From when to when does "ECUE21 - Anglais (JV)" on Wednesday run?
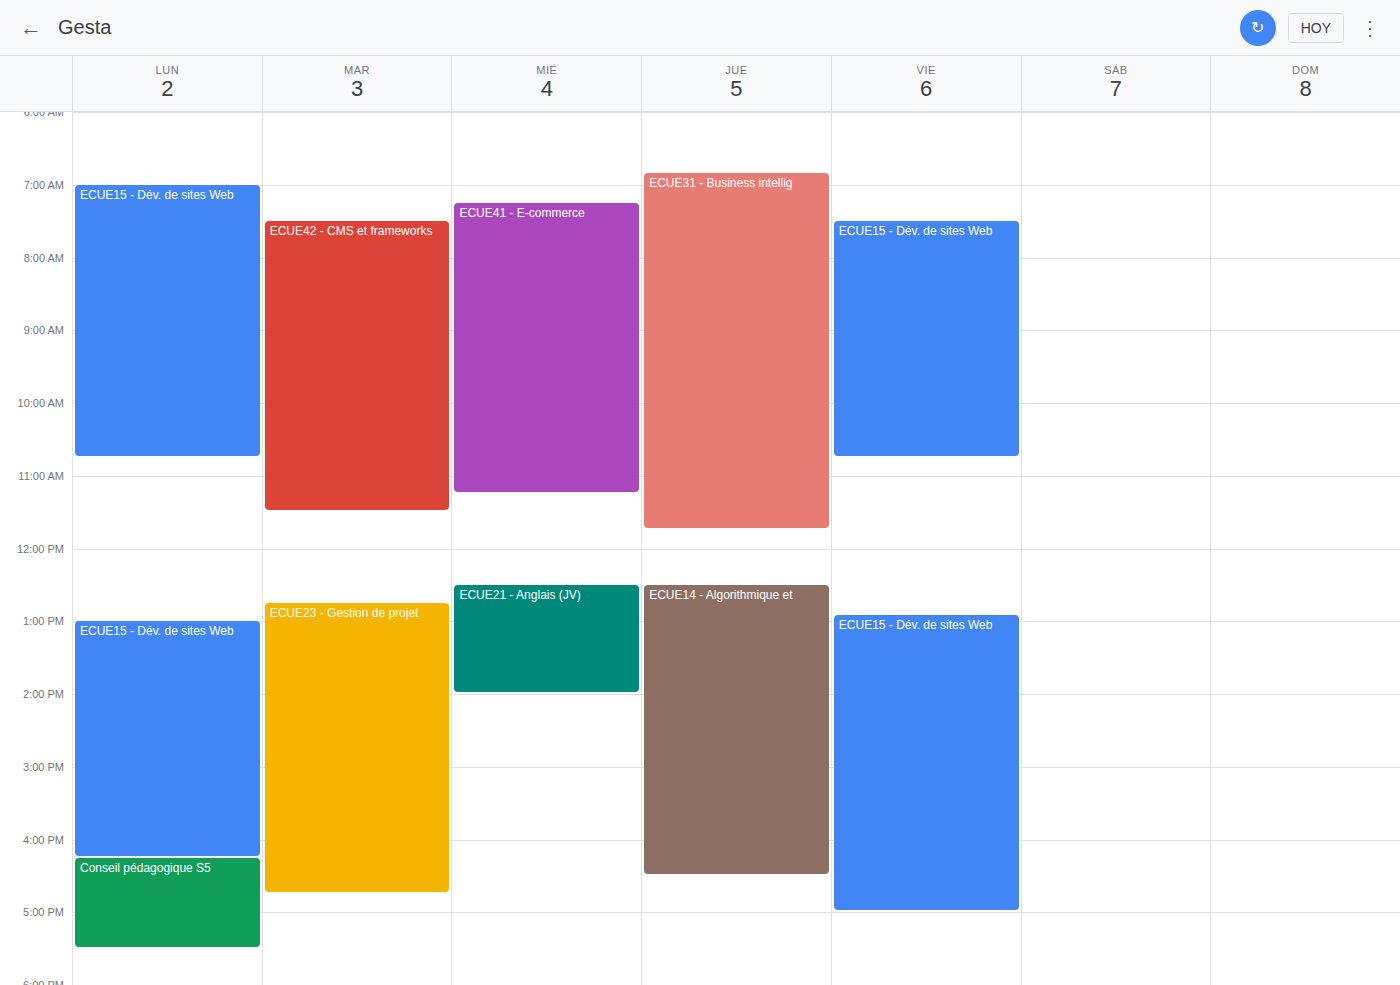
12:30 PM to 2:00 PM